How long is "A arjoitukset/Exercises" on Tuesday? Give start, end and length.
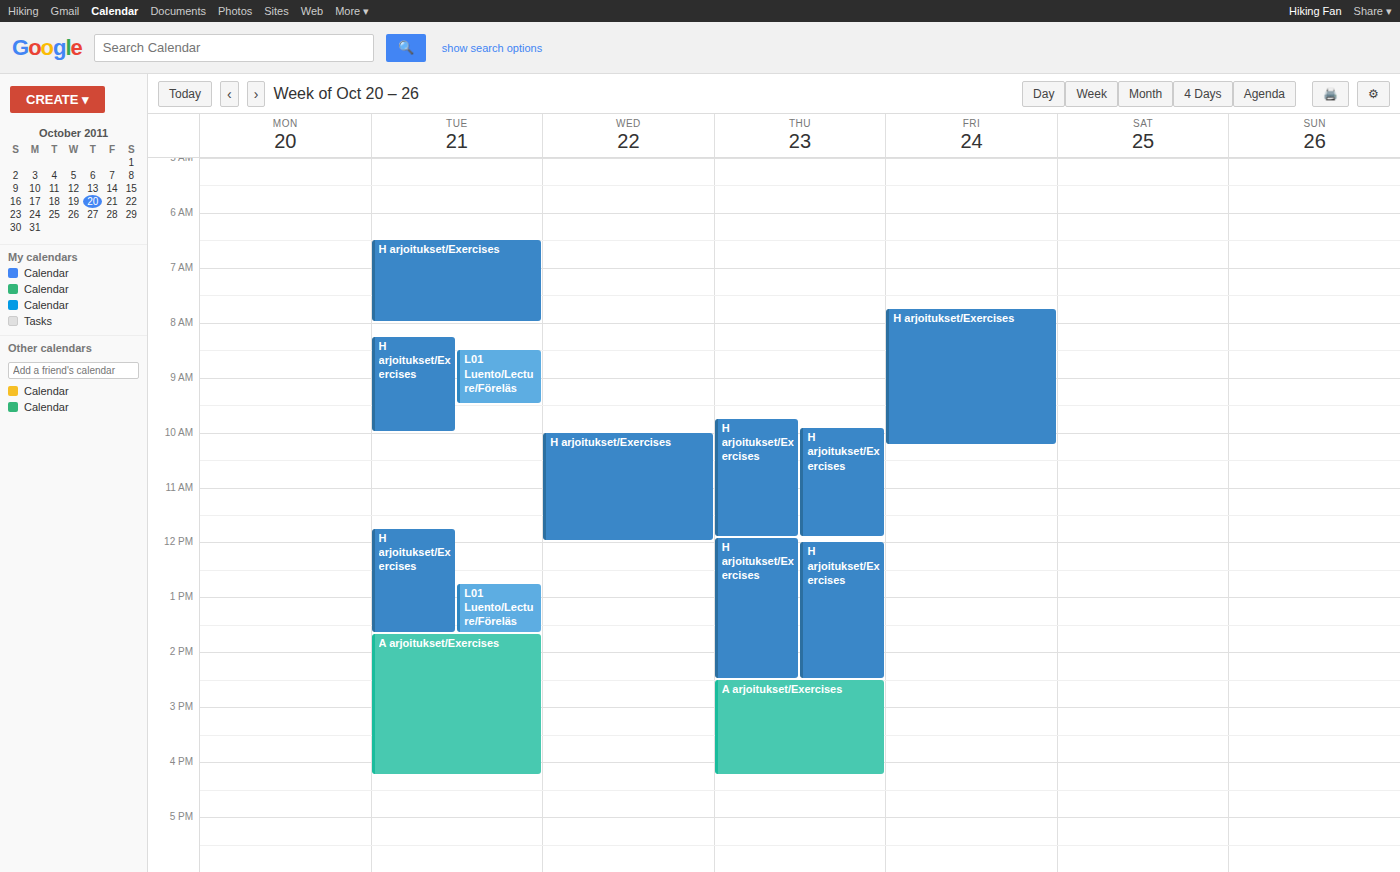
13:40 to 16:15, 2 hours 35 minutes